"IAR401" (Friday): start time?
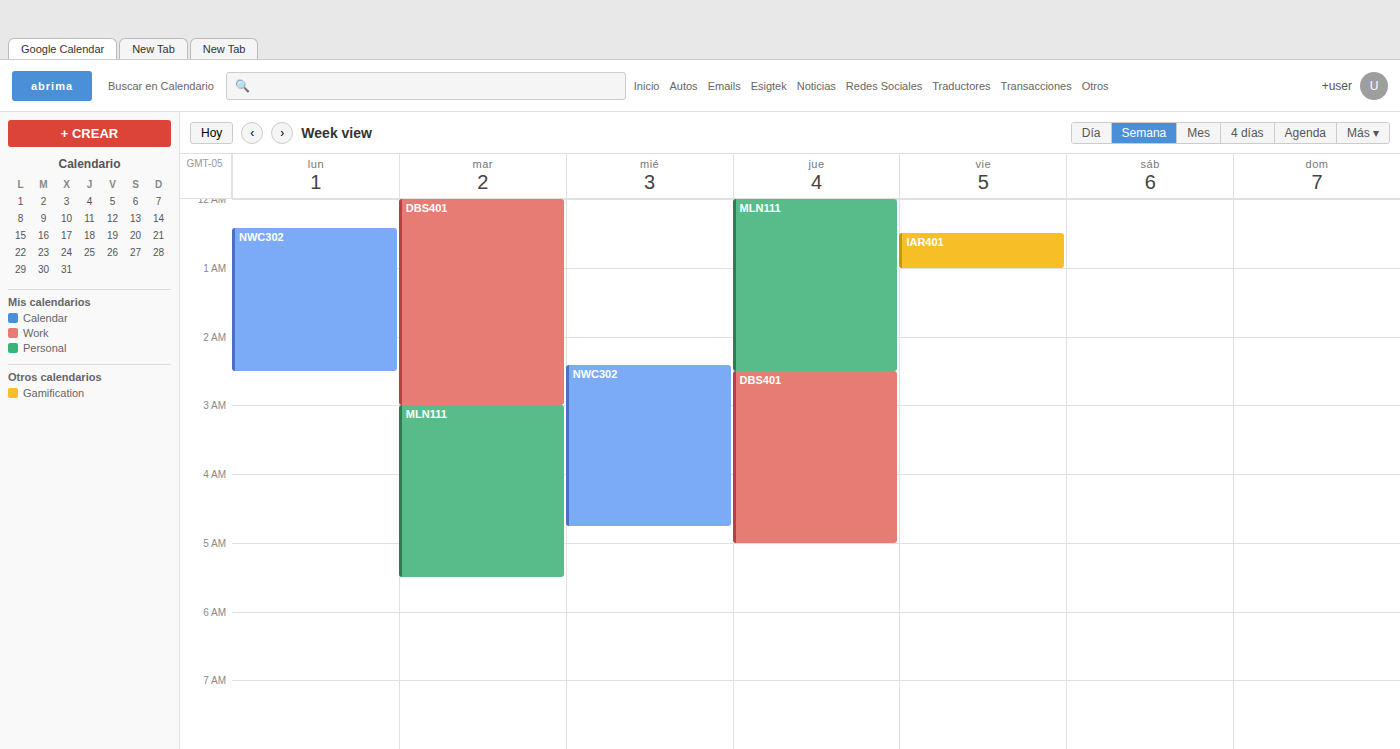
12:30 AM